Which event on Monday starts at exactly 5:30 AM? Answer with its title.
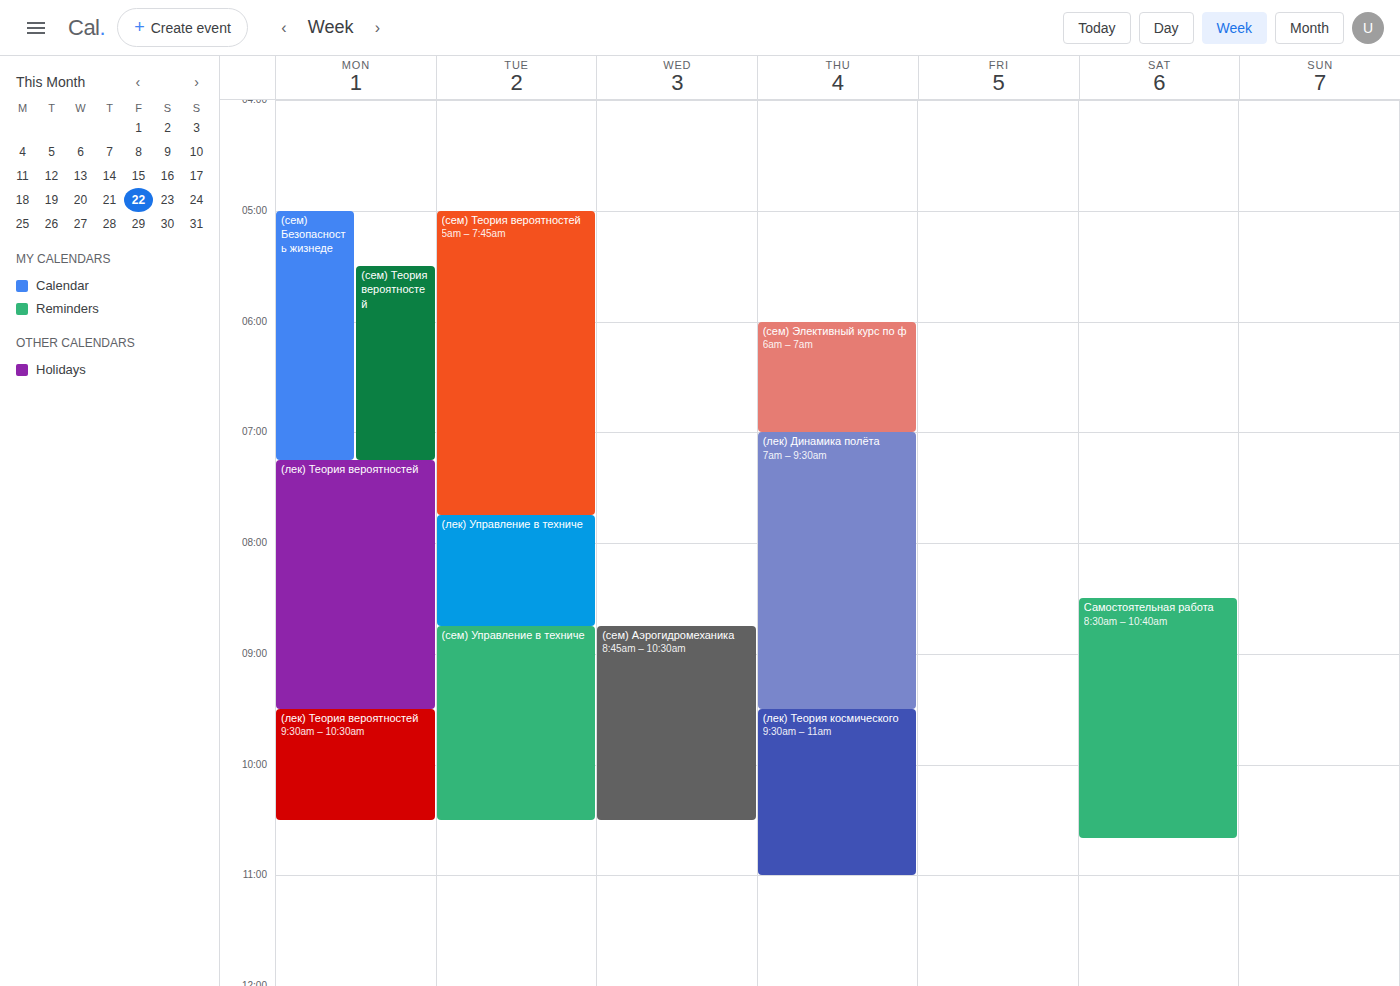
"(сем) Теория вероятностей"